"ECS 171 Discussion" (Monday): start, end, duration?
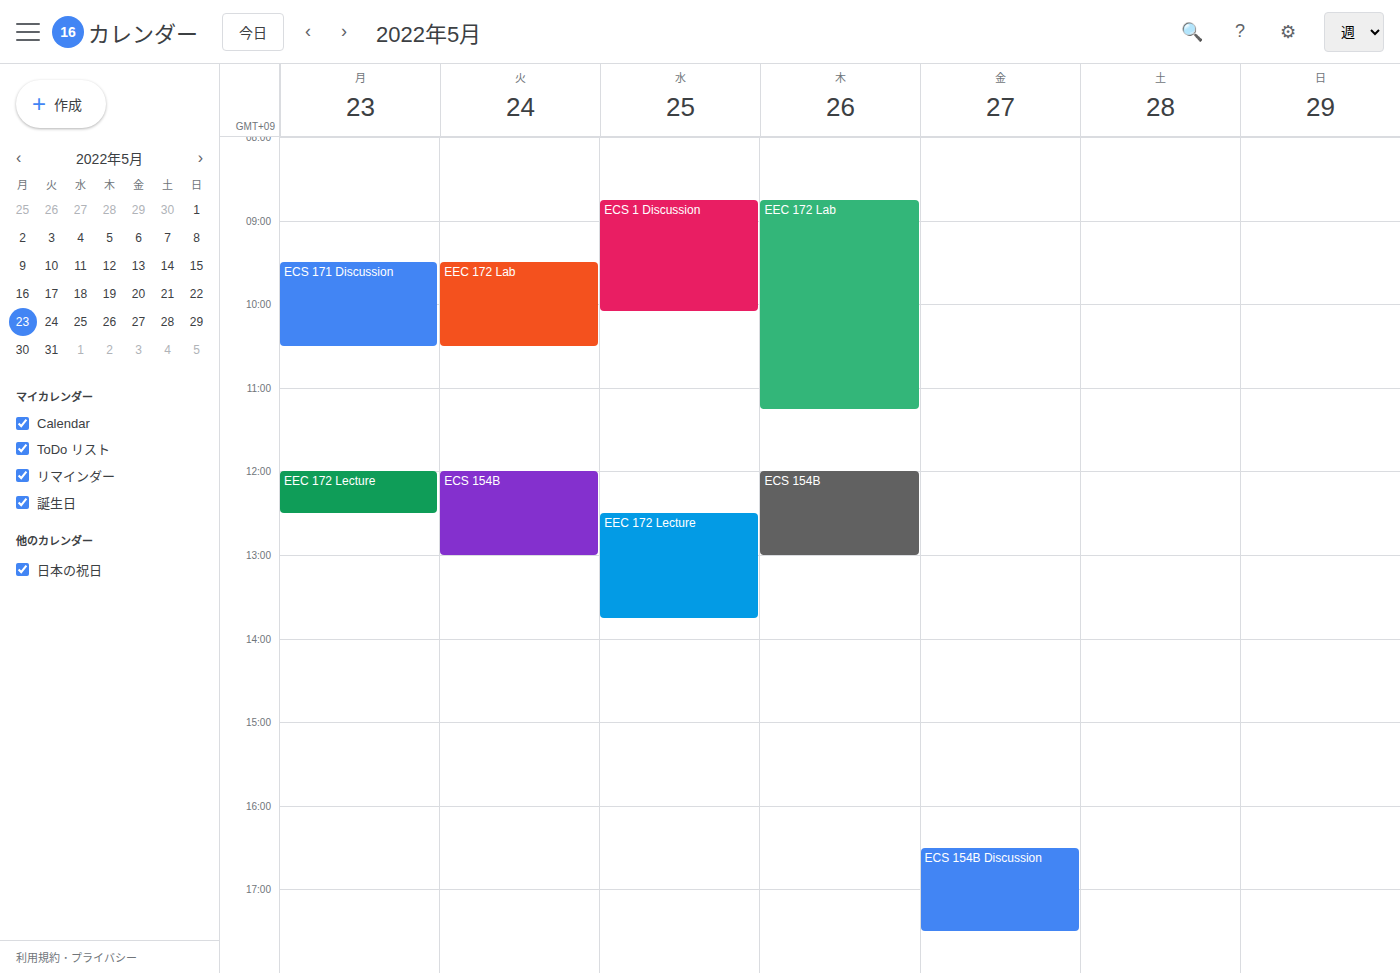
9:30 AM to 10:30 AM, 1 hour